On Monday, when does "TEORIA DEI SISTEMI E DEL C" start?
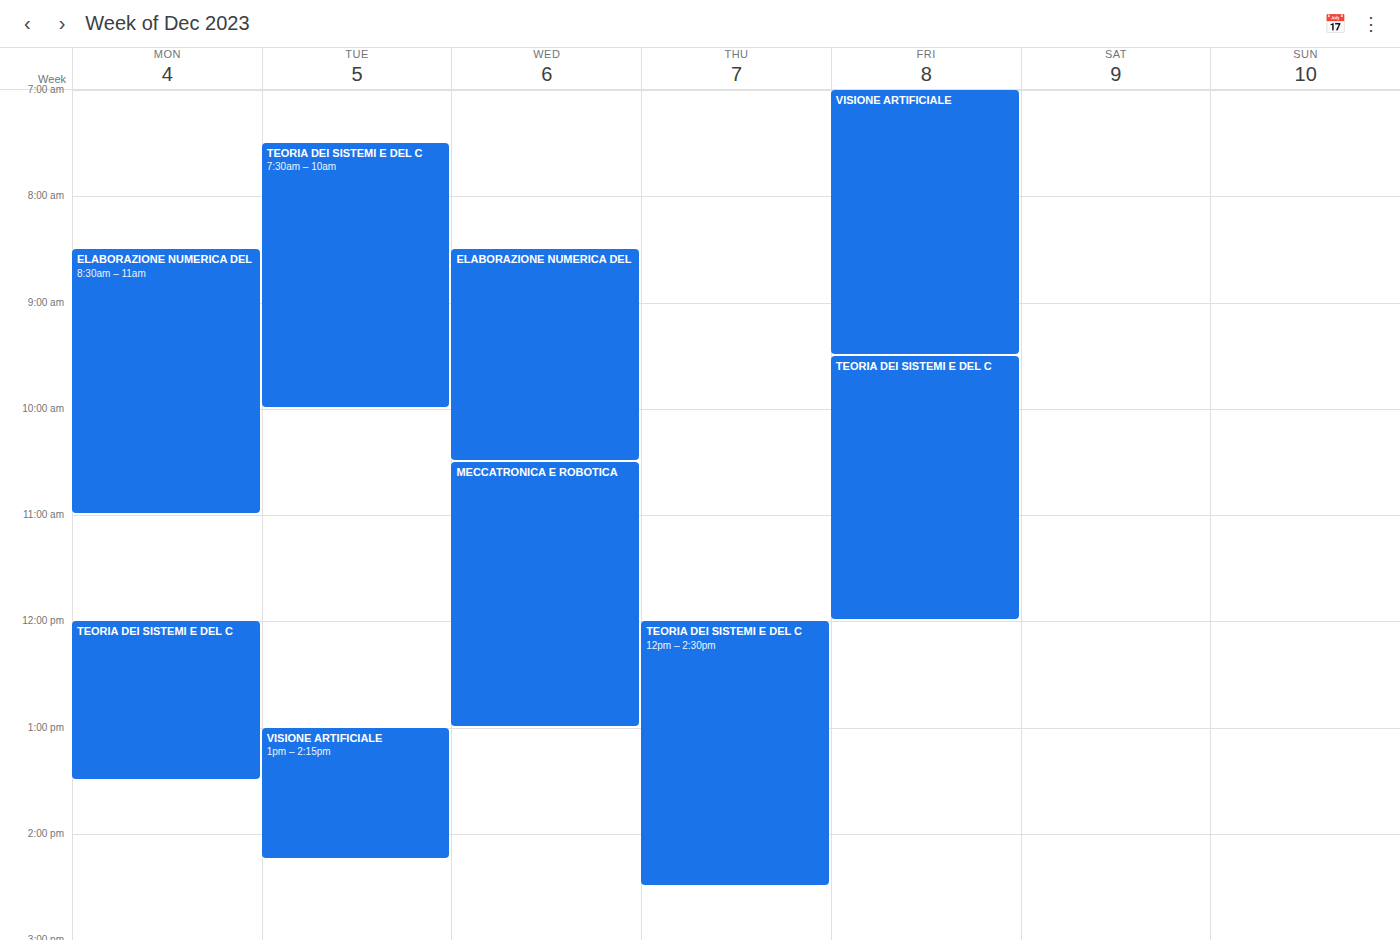
12:00 PM